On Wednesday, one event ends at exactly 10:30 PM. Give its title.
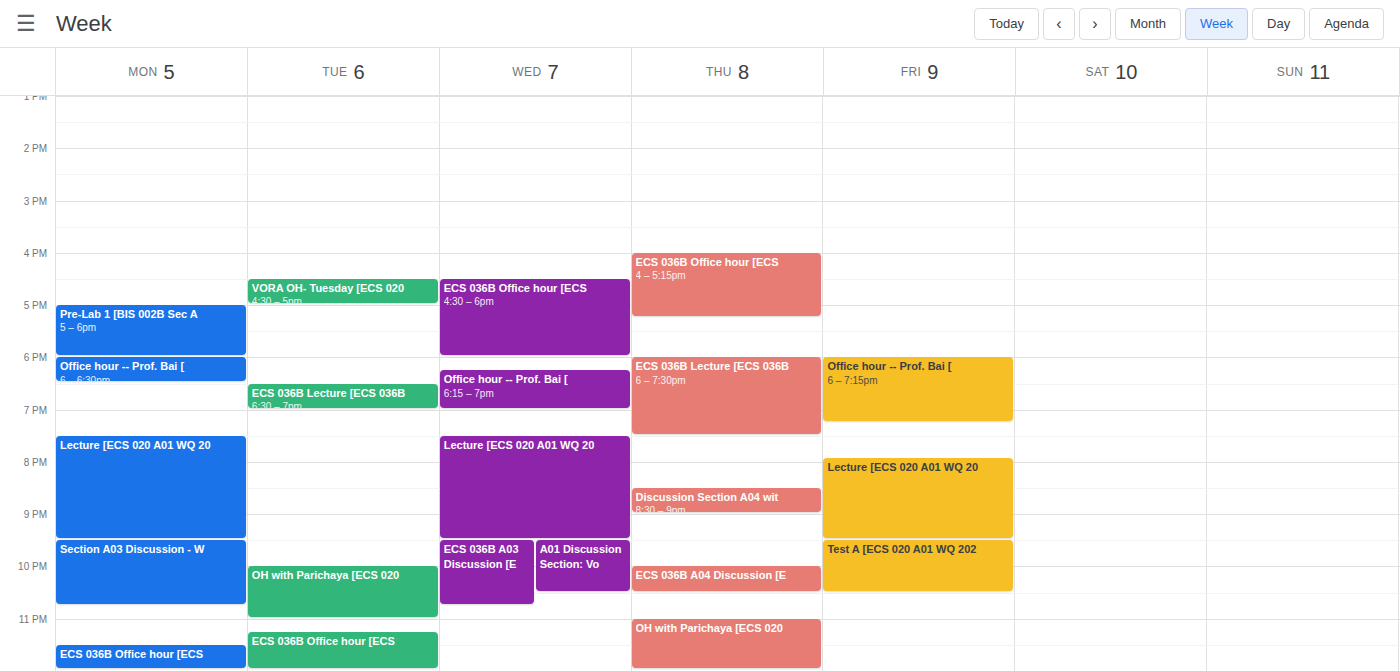
"A01 Discussion Section: Vo"